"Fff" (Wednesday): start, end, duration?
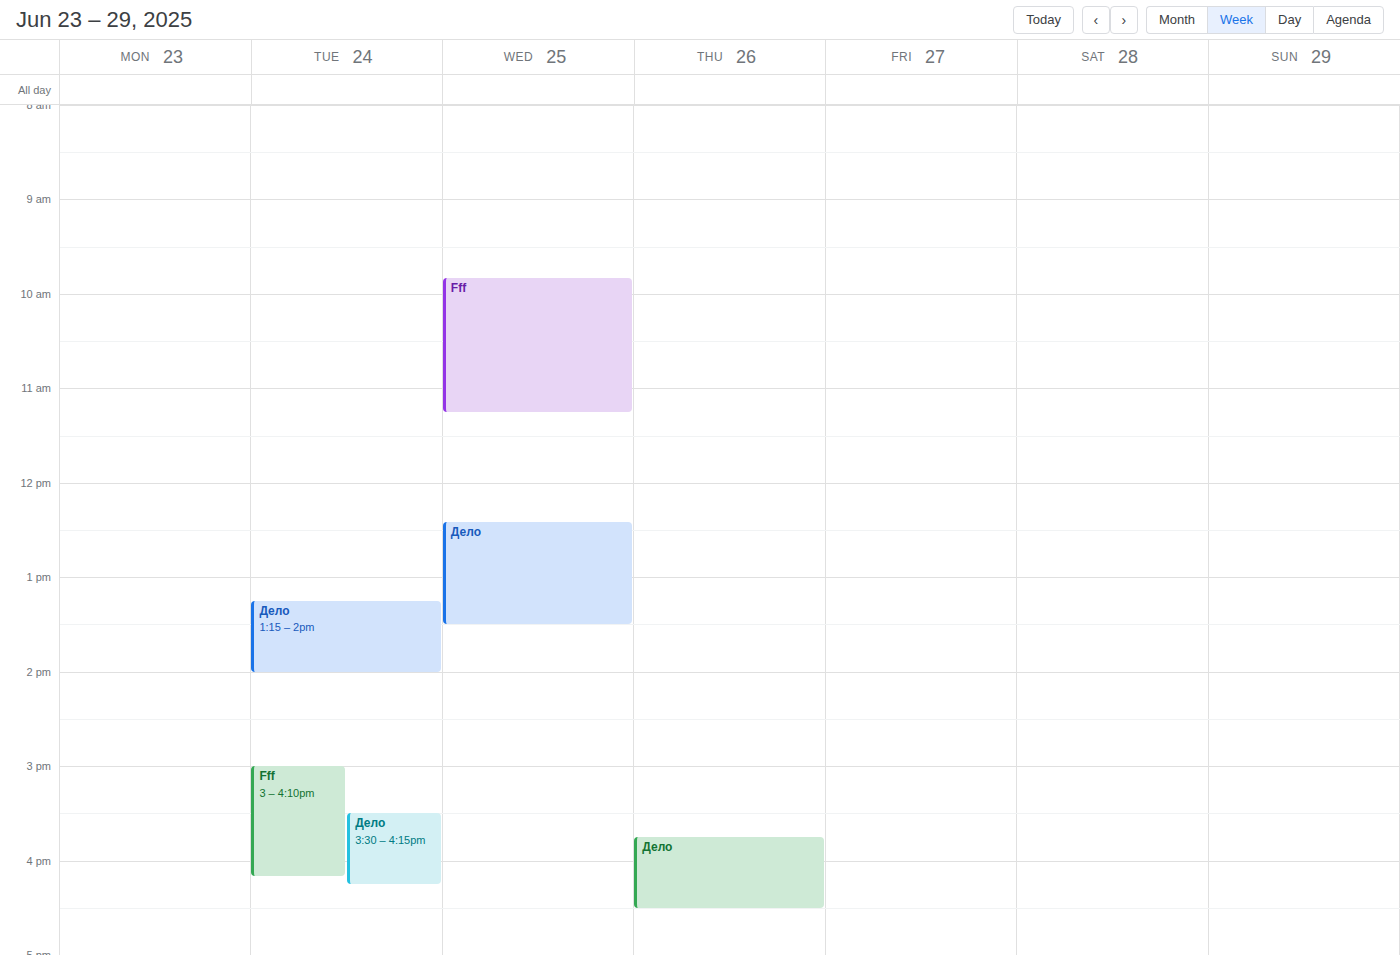
9:50 AM to 11:15 AM, 1 hour 25 minutes